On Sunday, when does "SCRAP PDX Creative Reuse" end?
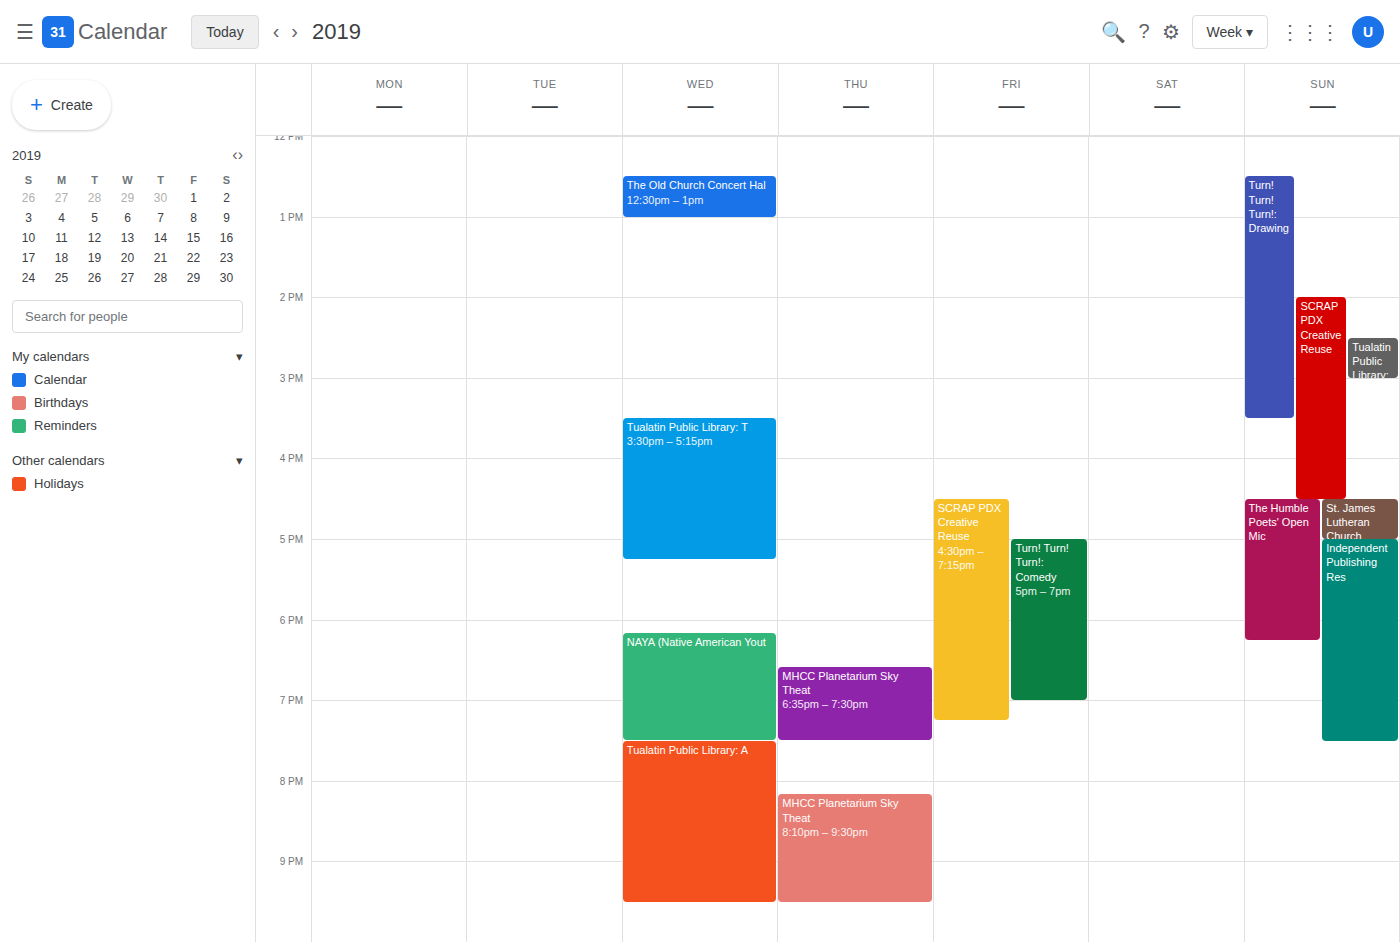
4:30 PM